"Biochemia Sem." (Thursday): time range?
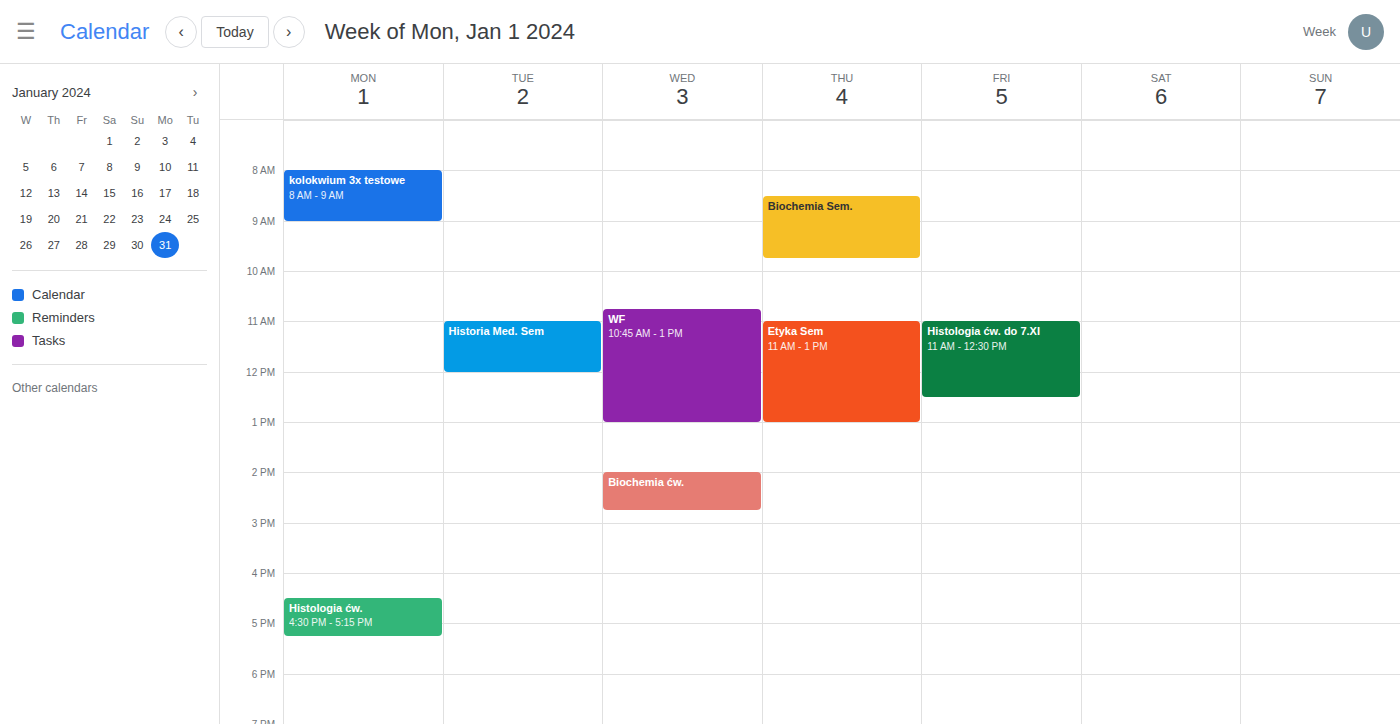
8:30 AM to 9:45 AM